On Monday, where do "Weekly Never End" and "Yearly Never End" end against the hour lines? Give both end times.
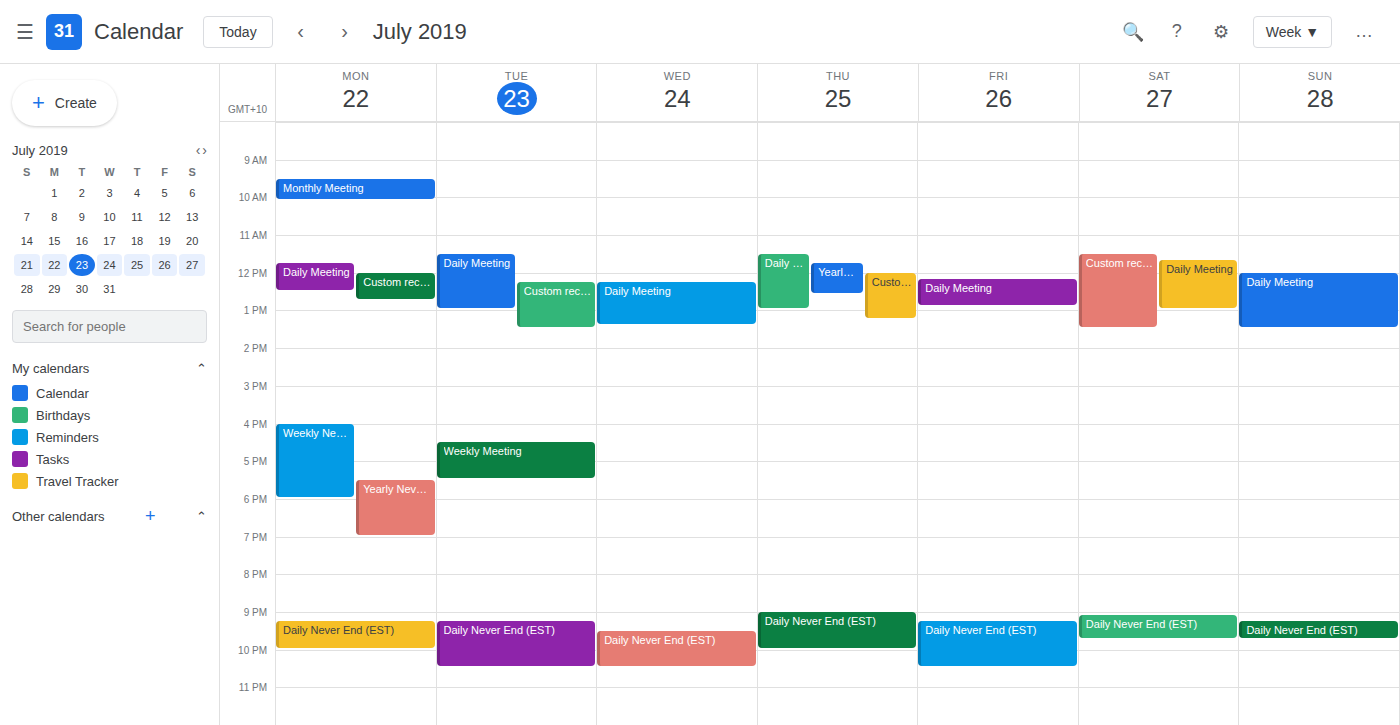
"Weekly Never End": 6:00 PM, exactly on the 6 PM line. "Yearly Never End": 7:00 PM, exactly on the 7 PM line.